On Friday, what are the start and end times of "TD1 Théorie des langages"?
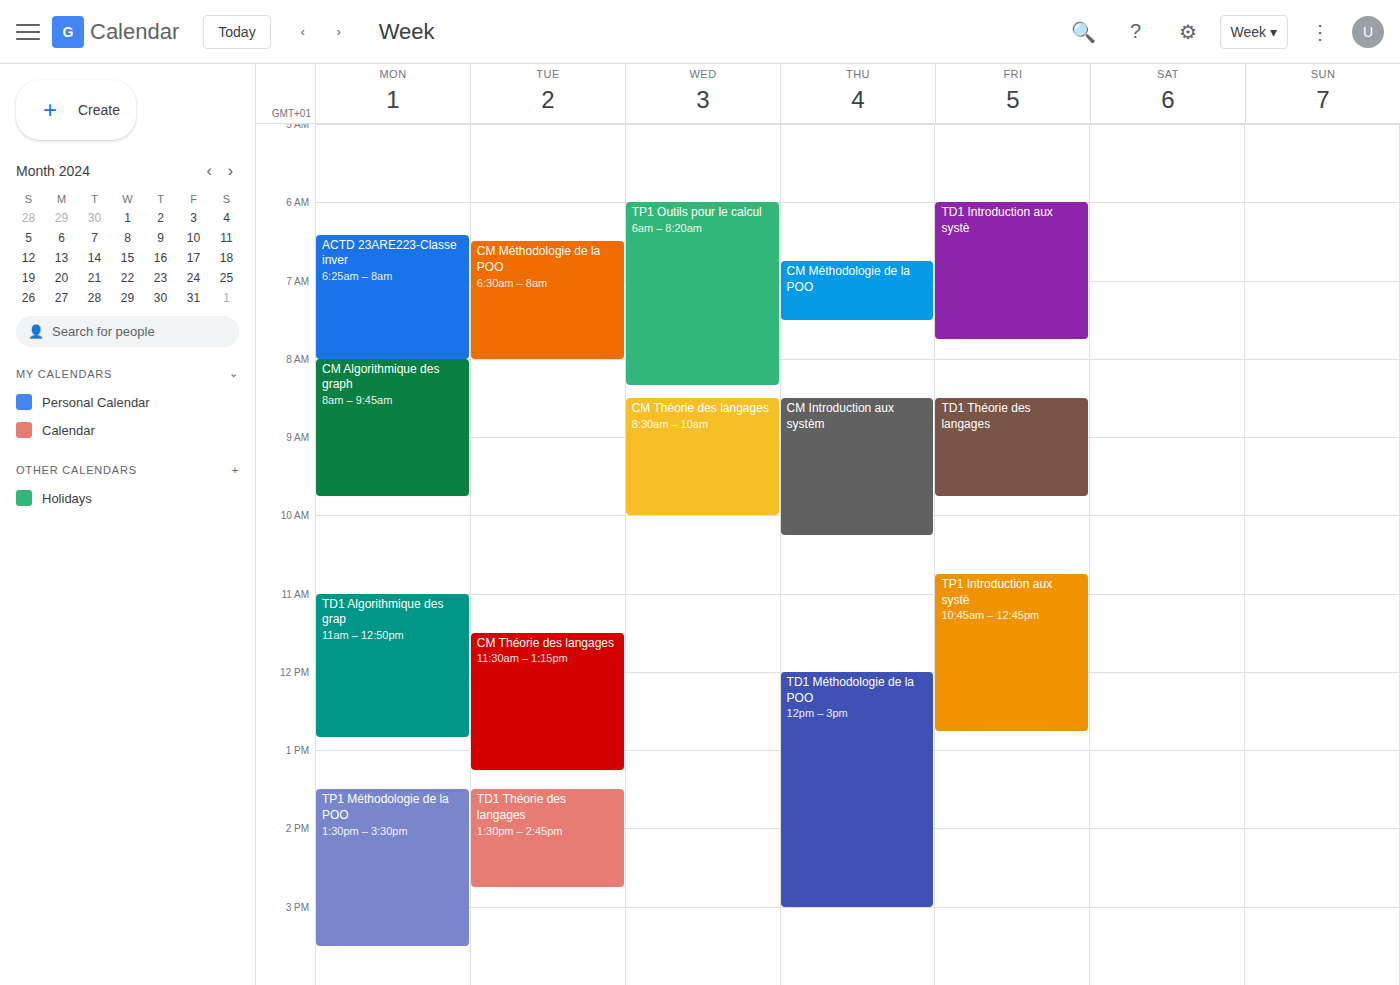
8:30 AM to 9:45 AM